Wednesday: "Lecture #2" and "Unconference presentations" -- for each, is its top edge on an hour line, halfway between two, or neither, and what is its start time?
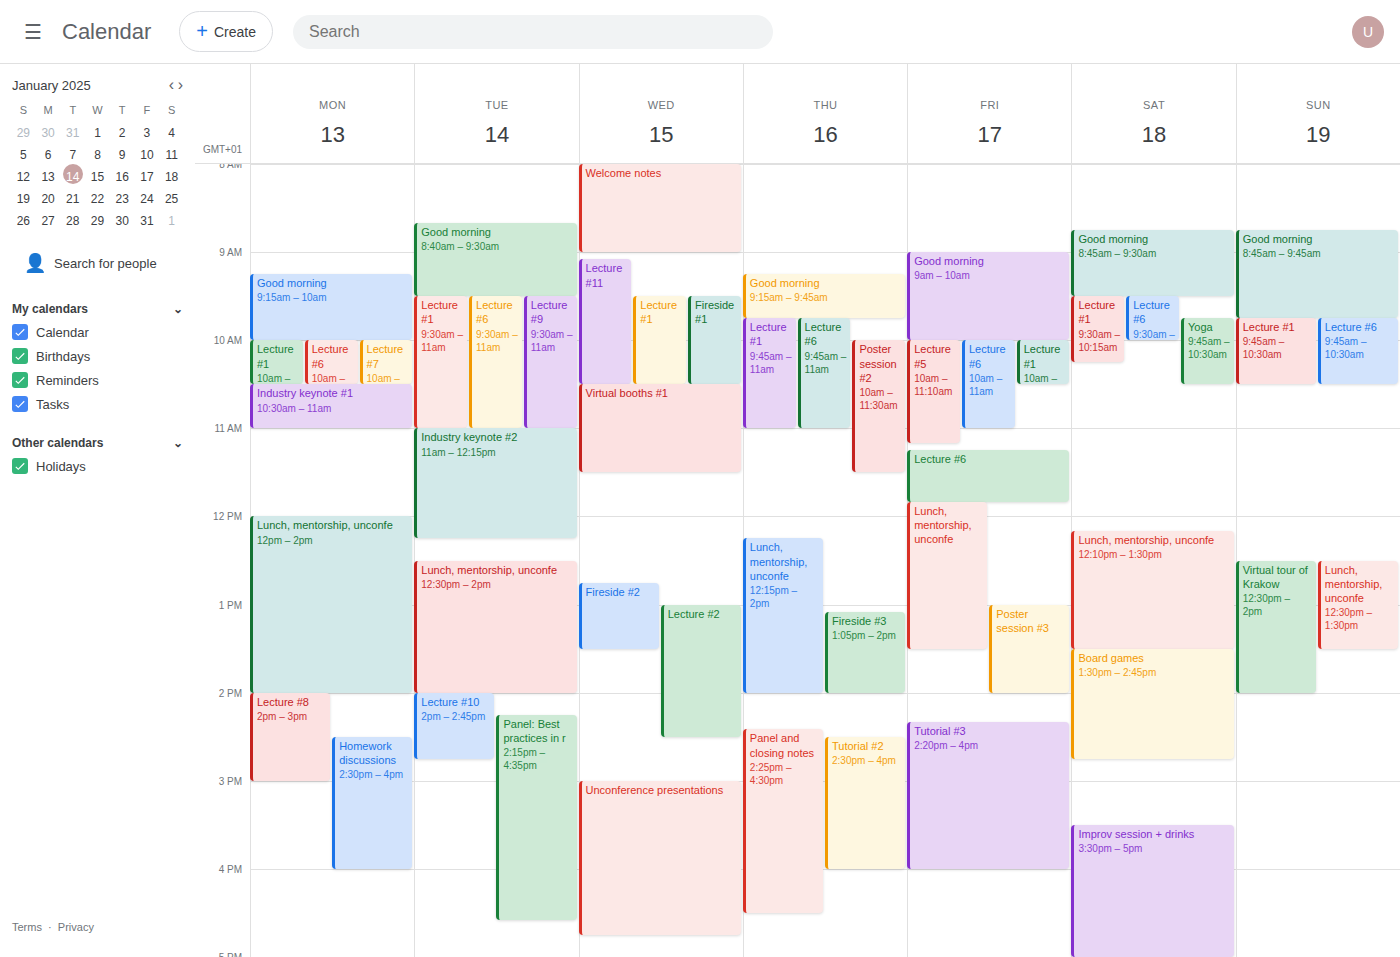
"Lecture #2": 1:00 PM, exactly on the 1 PM line. "Unconference presentations": 3:00 PM, exactly on the 3 PM line.